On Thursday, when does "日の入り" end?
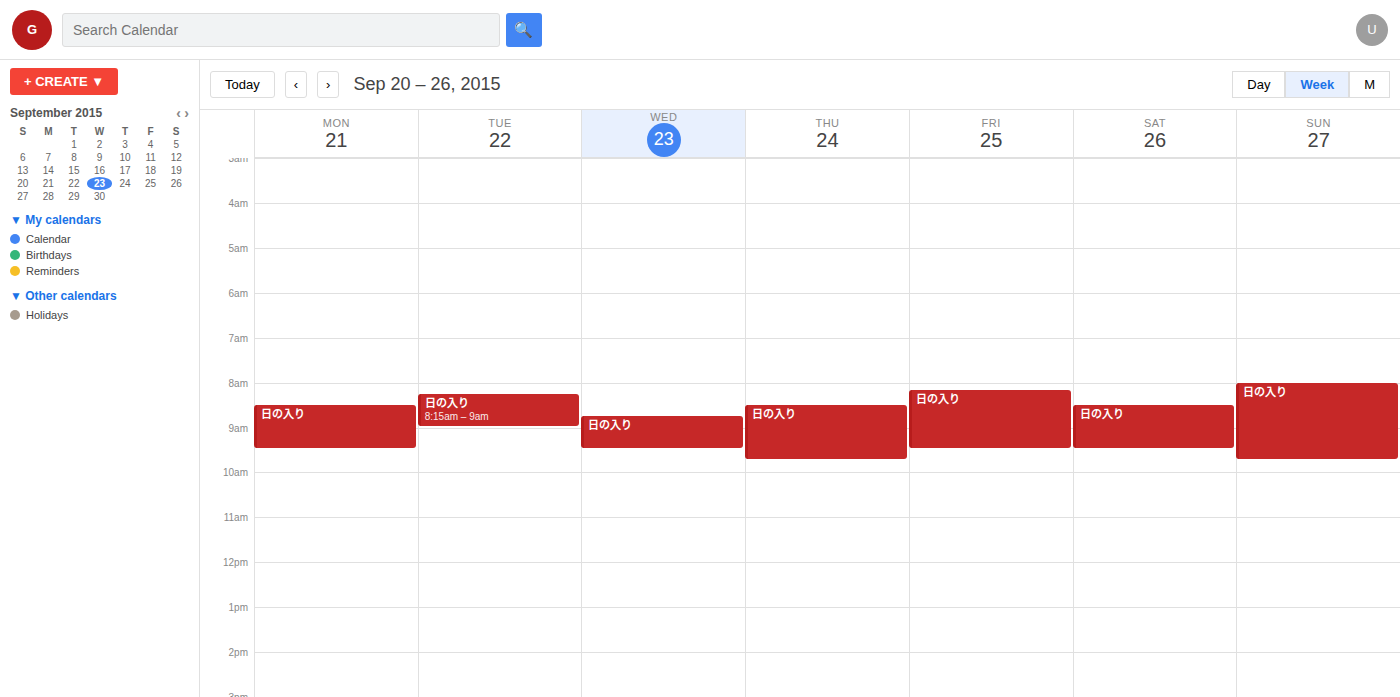
09:45